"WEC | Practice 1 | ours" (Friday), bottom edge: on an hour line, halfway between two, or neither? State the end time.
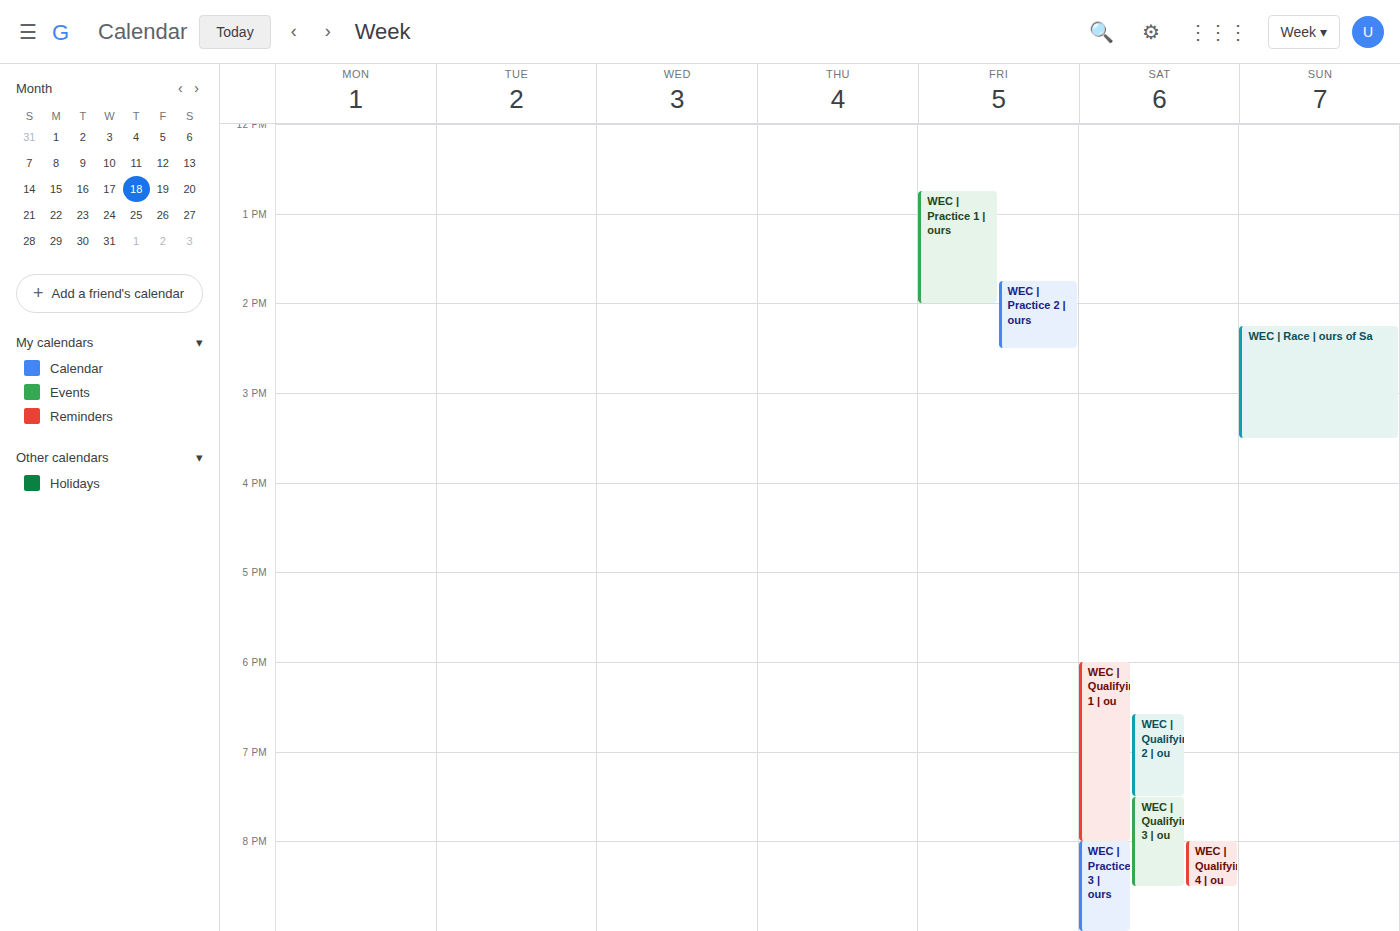
2:00 PM -- exactly on the 2 PM line.